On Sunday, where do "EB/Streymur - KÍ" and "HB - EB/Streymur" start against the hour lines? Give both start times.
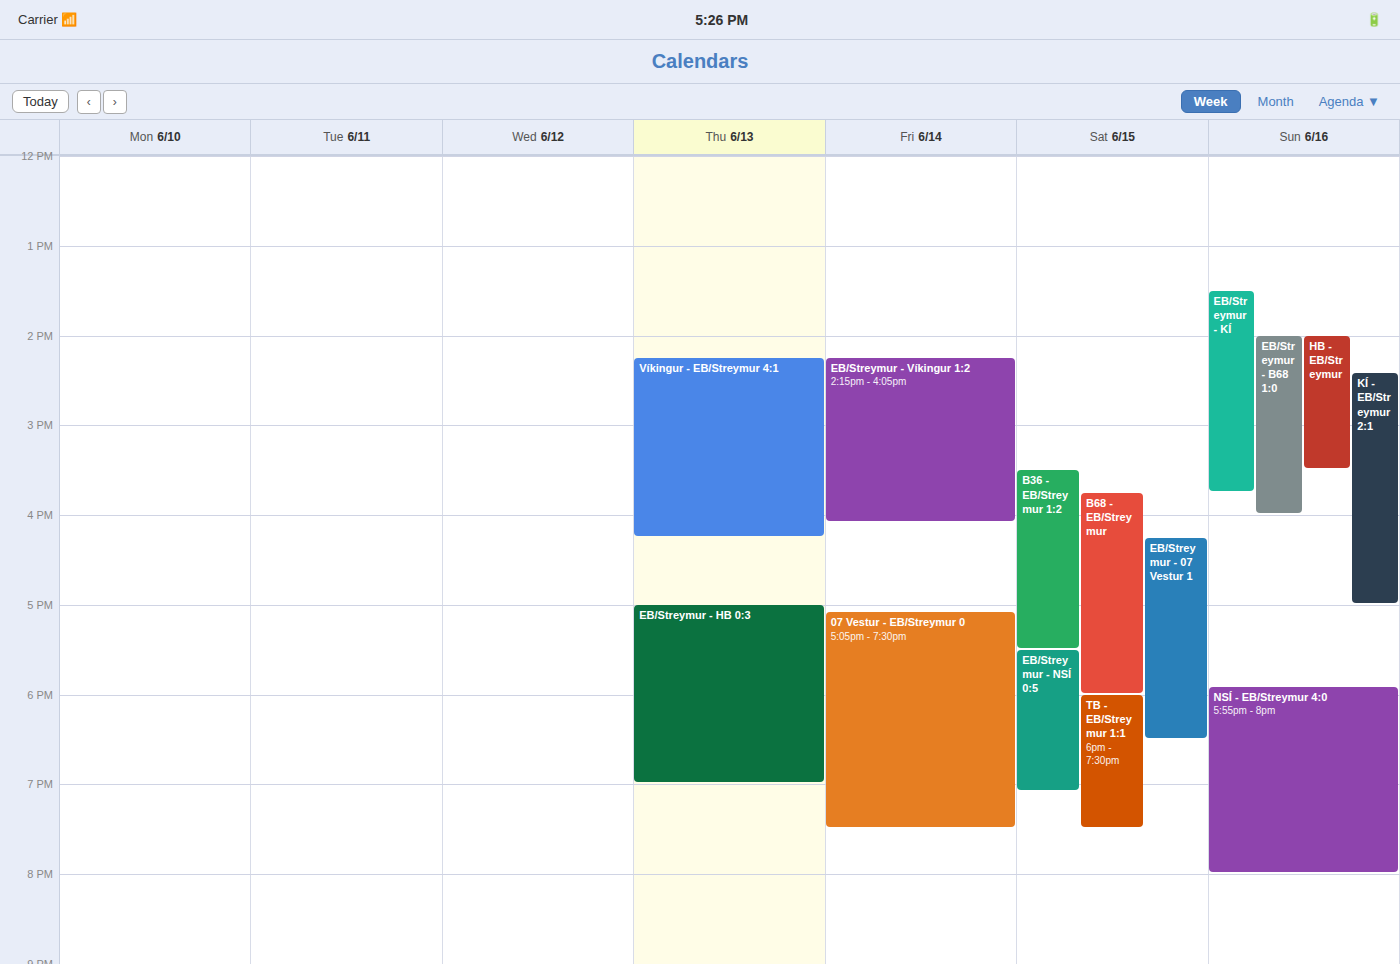
"EB/Streymur - KÍ": 1:30 PM, halfway between the 1 PM and 2 PM lines. "HB - EB/Streymur": 2:00 PM, exactly on the 2 PM line.